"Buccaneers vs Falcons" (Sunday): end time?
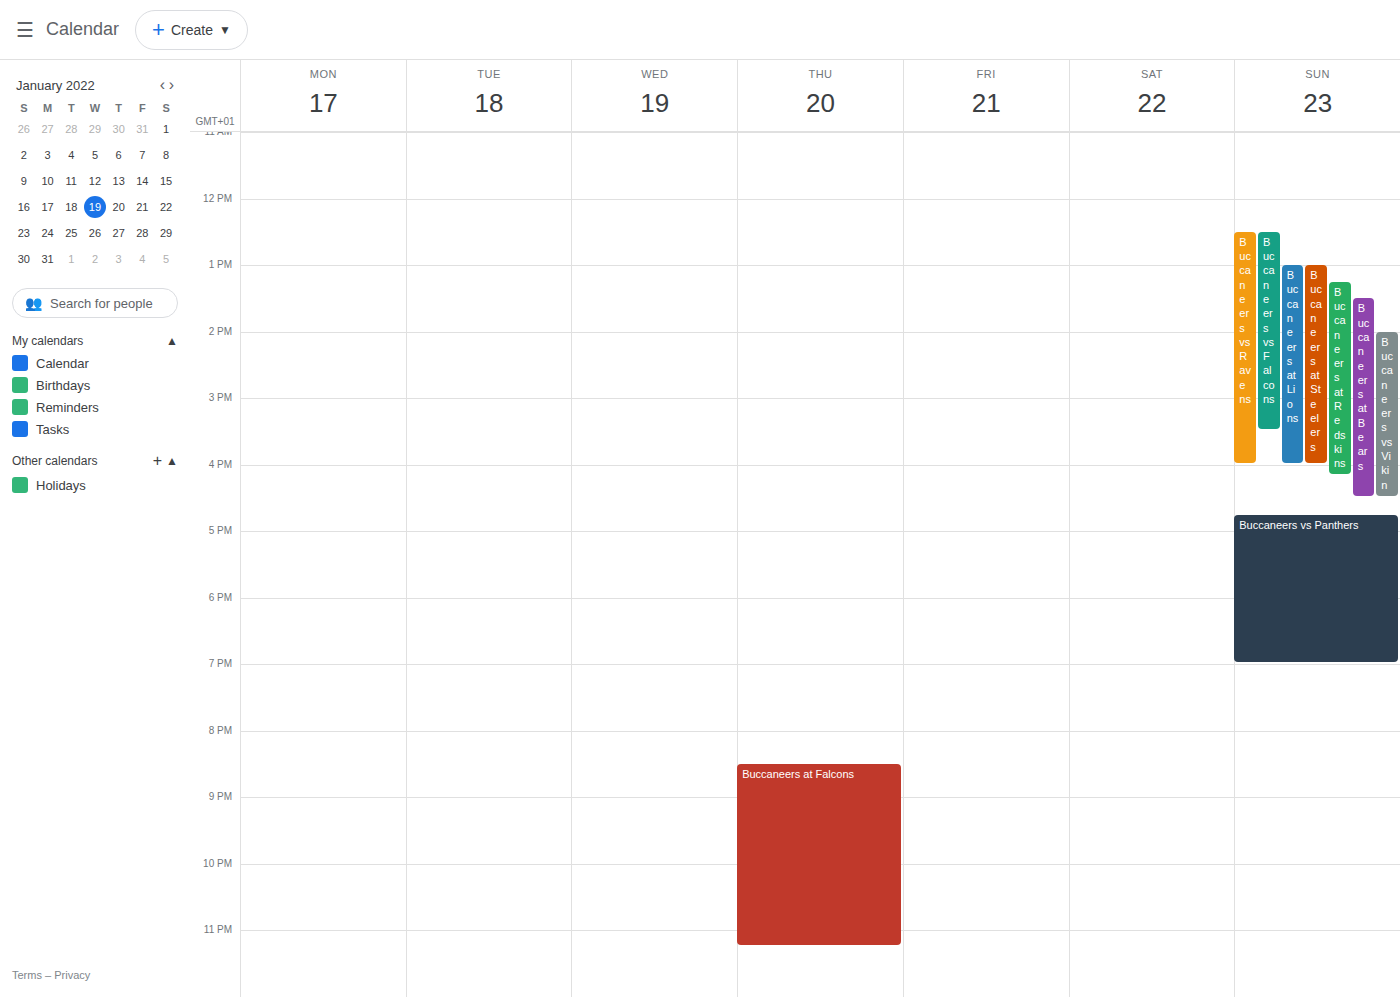
3:30 PM